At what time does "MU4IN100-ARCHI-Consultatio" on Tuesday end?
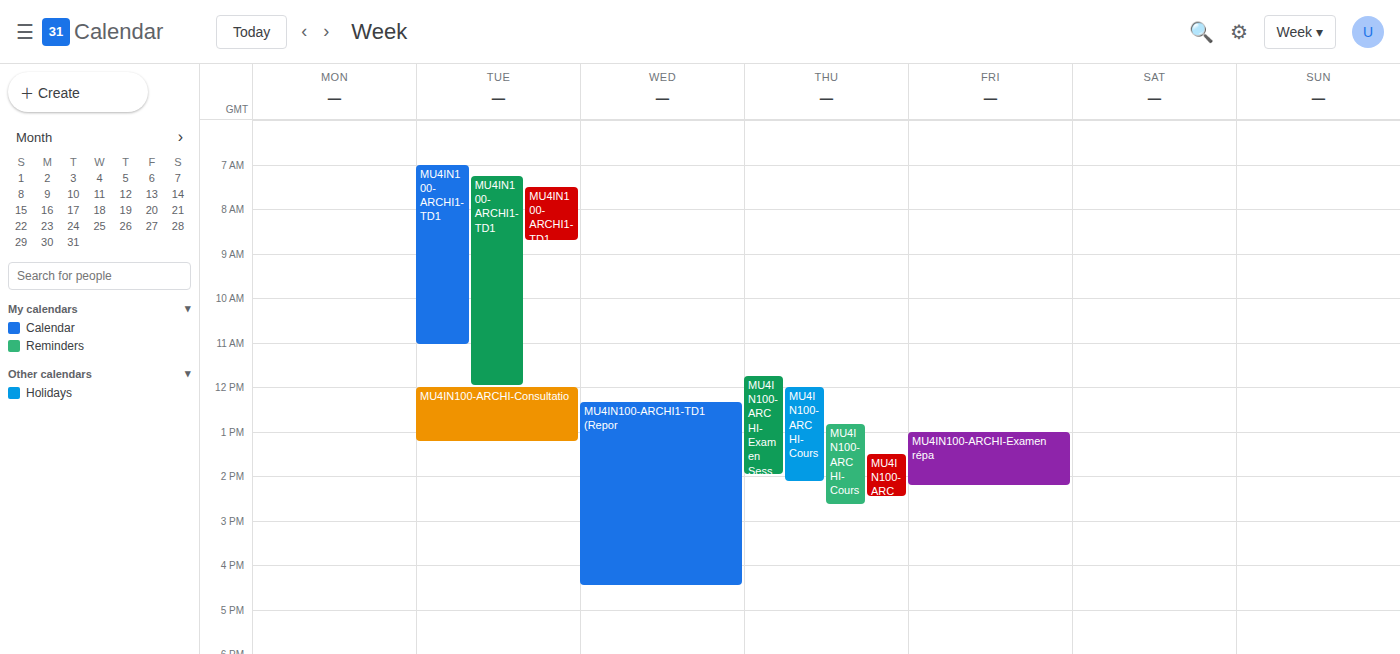
13:15